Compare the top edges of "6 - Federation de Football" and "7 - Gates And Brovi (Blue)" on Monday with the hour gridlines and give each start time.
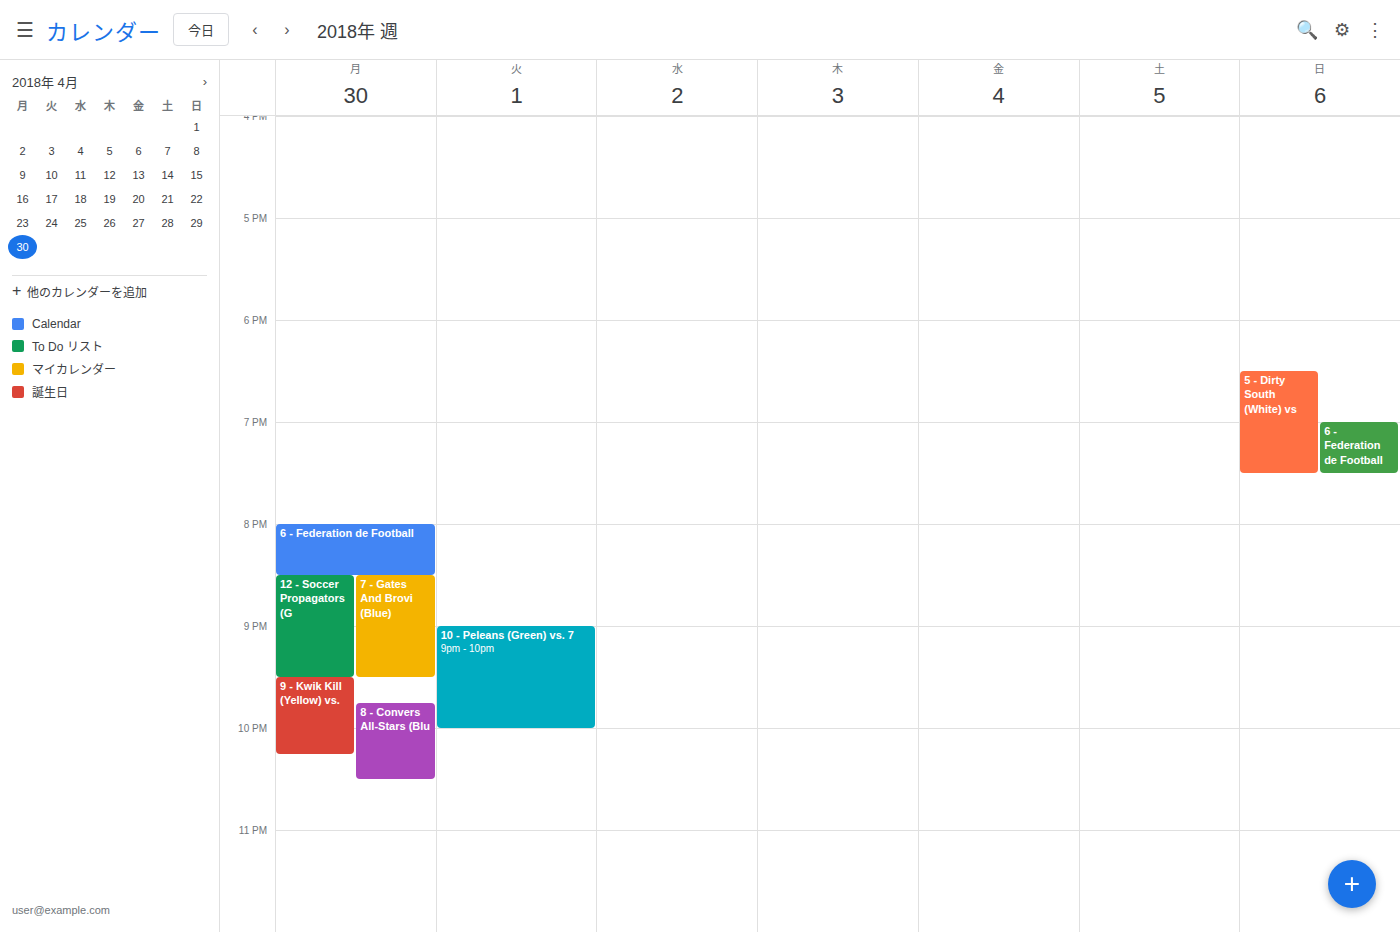
"6 - Federation de Football": 8:00 PM, exactly on the 8 PM line. "7 - Gates And Brovi (Blue)": 8:30 PM, halfway between the 8 PM and 9 PM lines.